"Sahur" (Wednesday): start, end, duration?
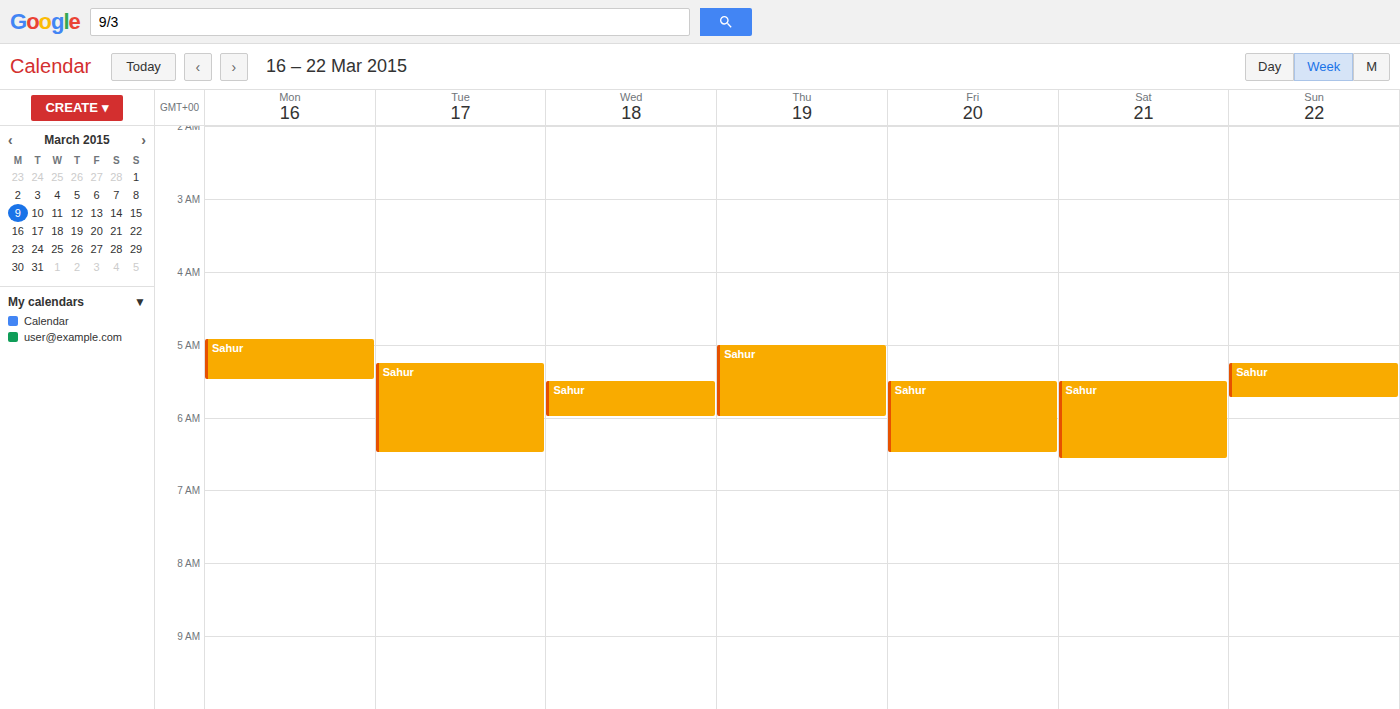
05:30 to 06:00, 30 minutes